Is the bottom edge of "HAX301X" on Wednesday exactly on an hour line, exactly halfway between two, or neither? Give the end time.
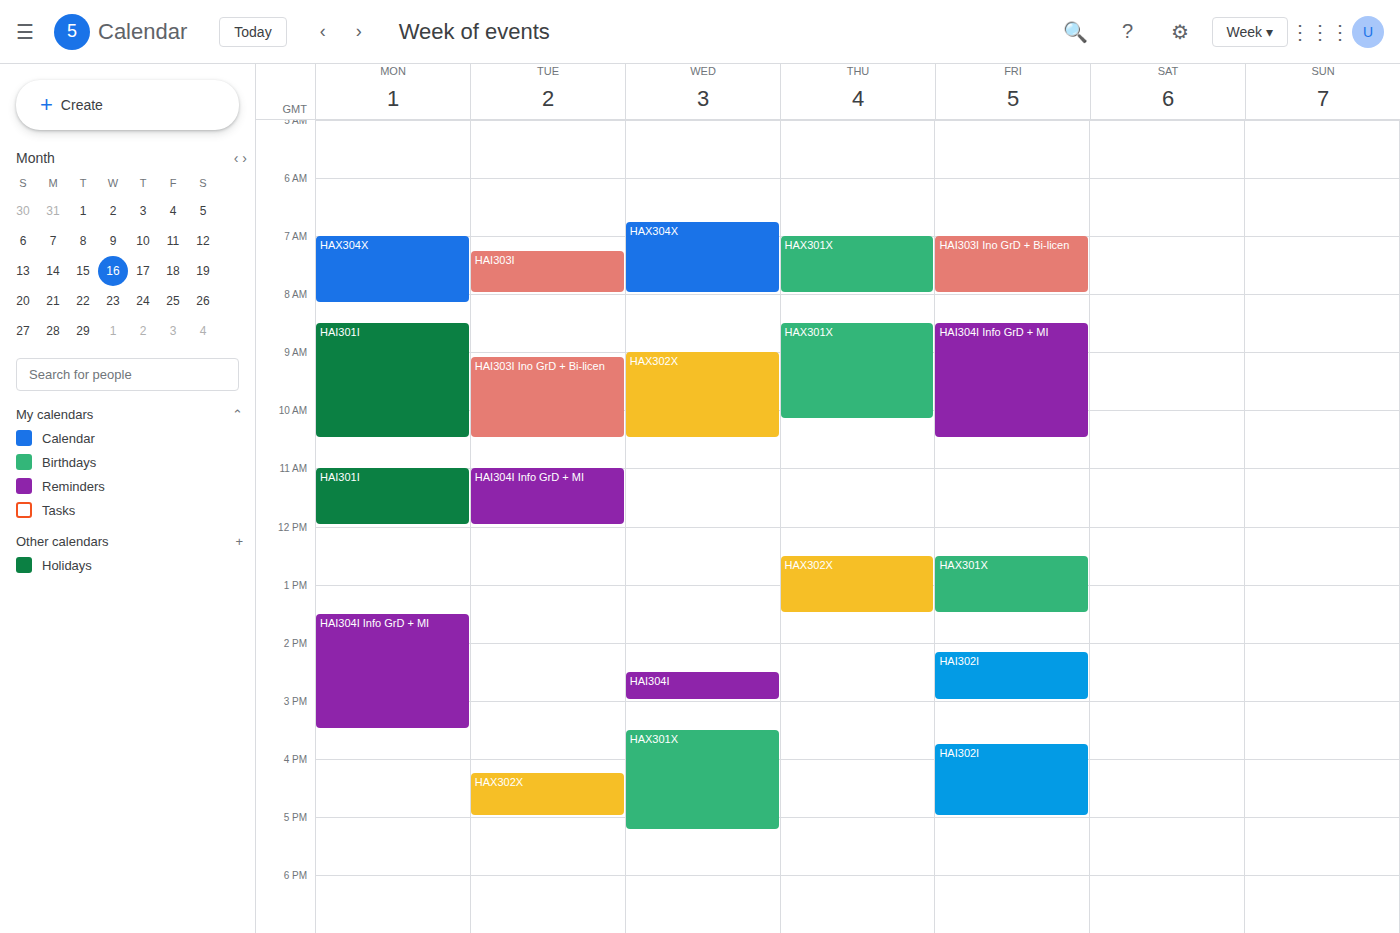
5:15 PM -- neither: a quarter of the way from the 5 PM line to the 6 PM line.